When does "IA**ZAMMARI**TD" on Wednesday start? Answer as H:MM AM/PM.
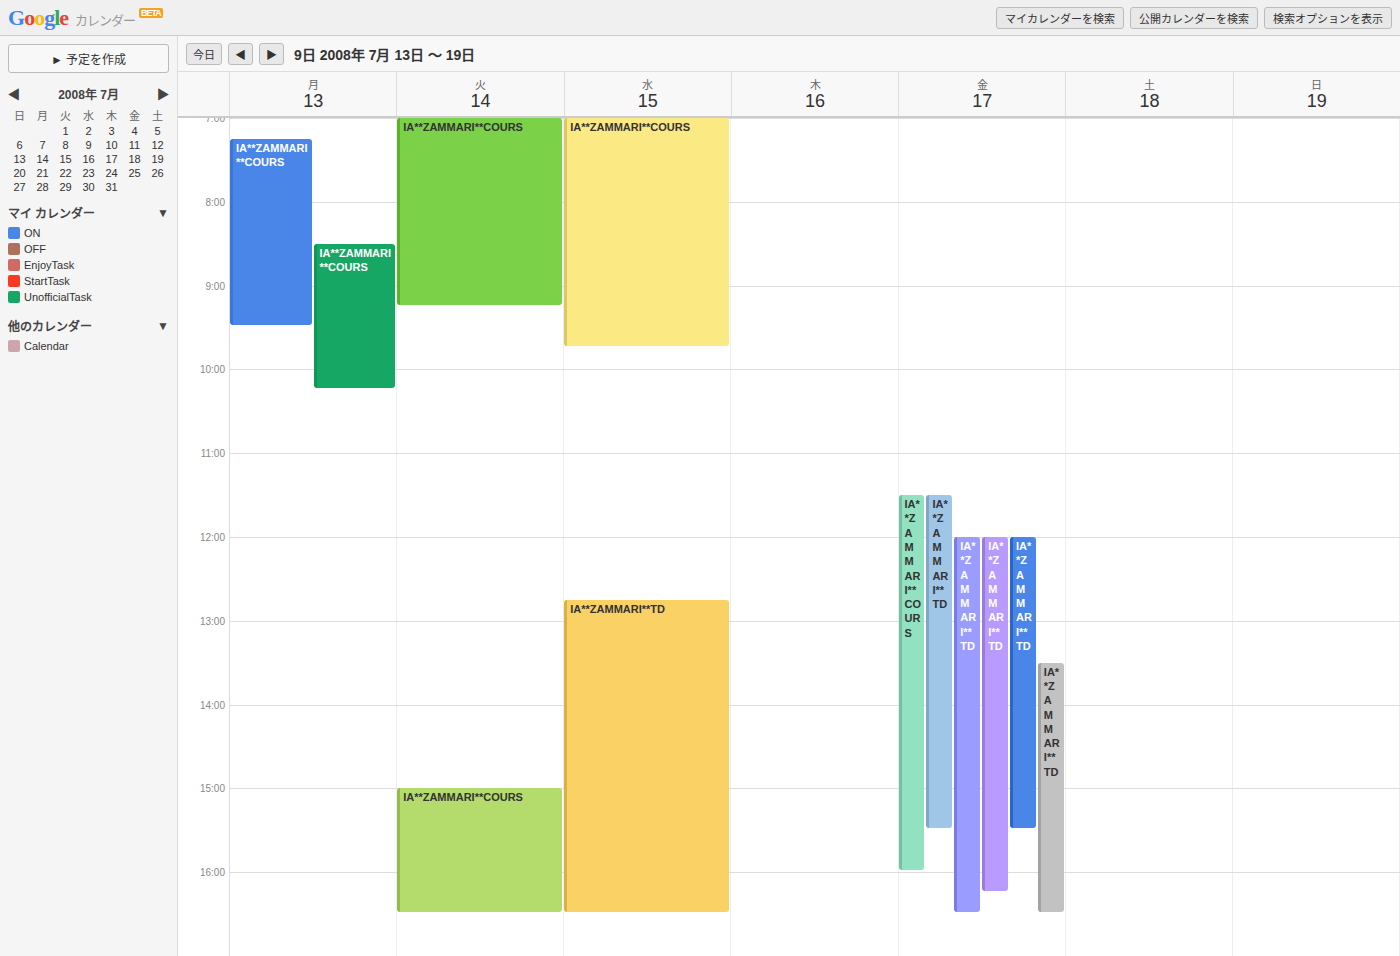
12:45 PM